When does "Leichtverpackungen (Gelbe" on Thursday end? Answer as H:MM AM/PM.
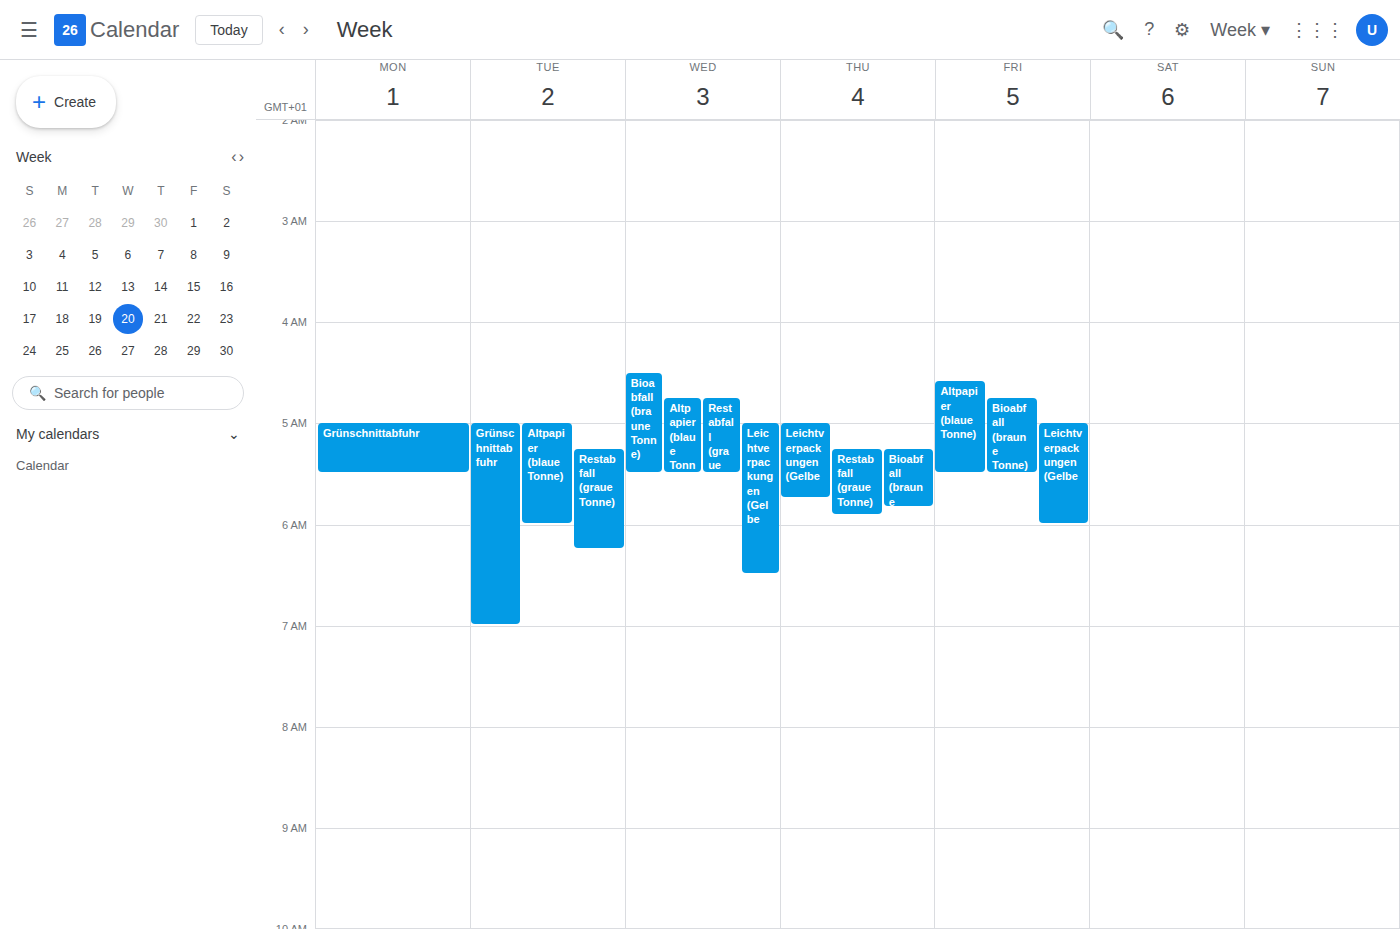
5:45 AM